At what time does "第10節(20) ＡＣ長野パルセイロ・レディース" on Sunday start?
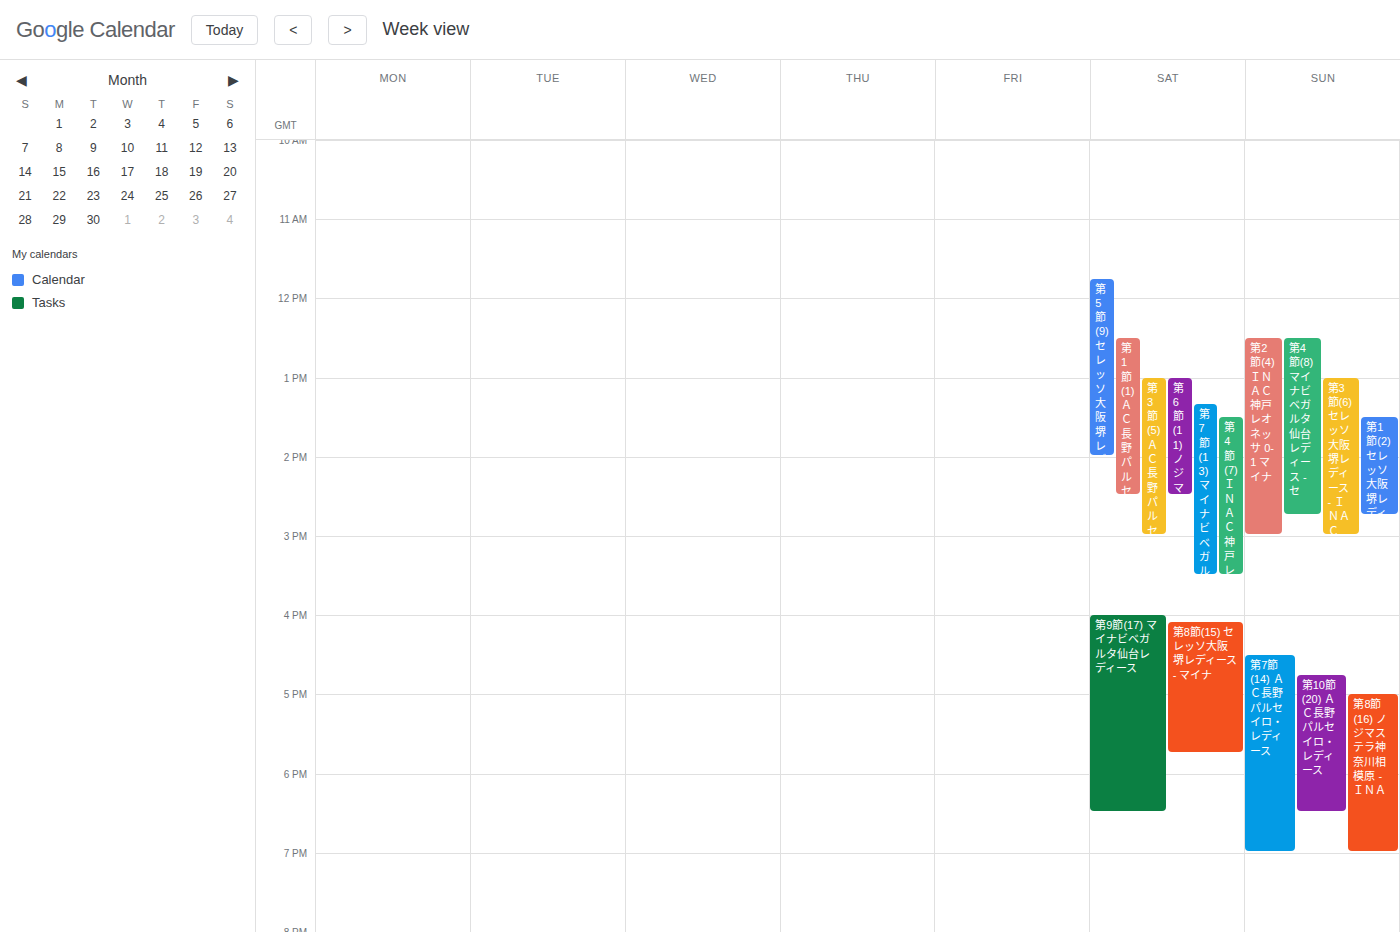
4:45 PM